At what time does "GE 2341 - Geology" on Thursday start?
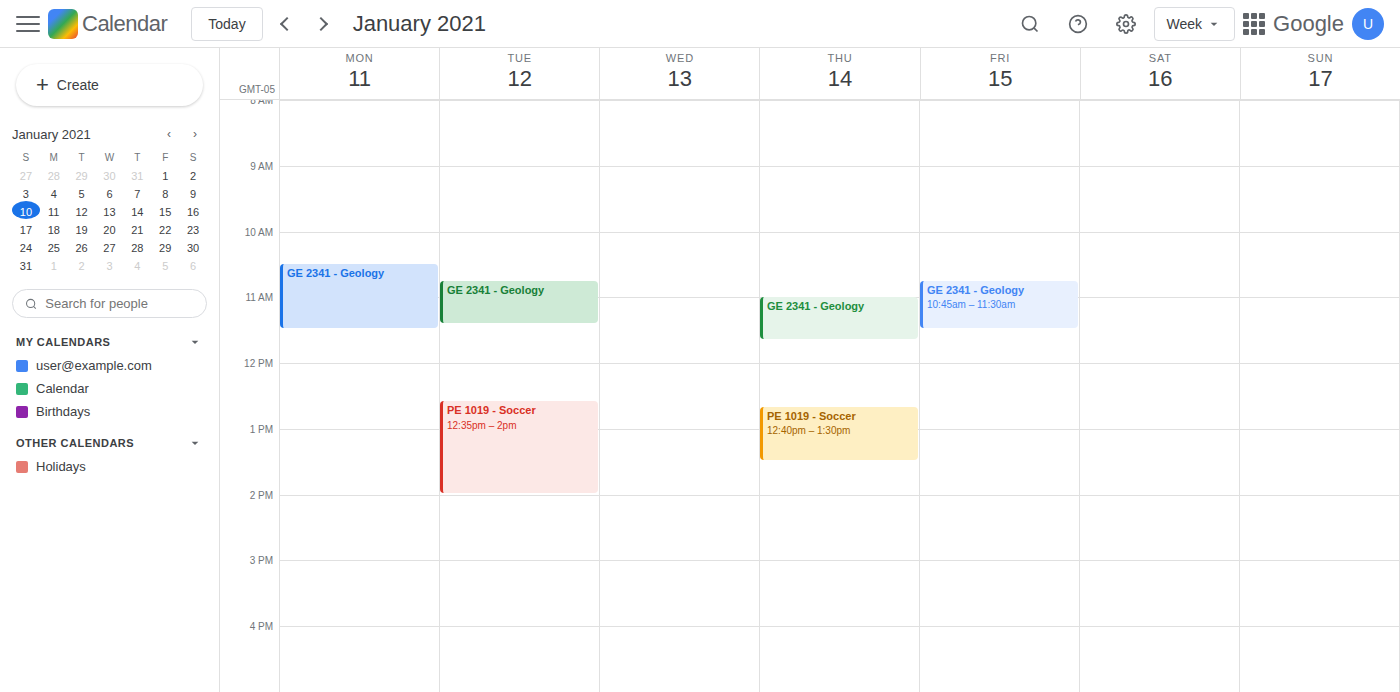
11:00 AM